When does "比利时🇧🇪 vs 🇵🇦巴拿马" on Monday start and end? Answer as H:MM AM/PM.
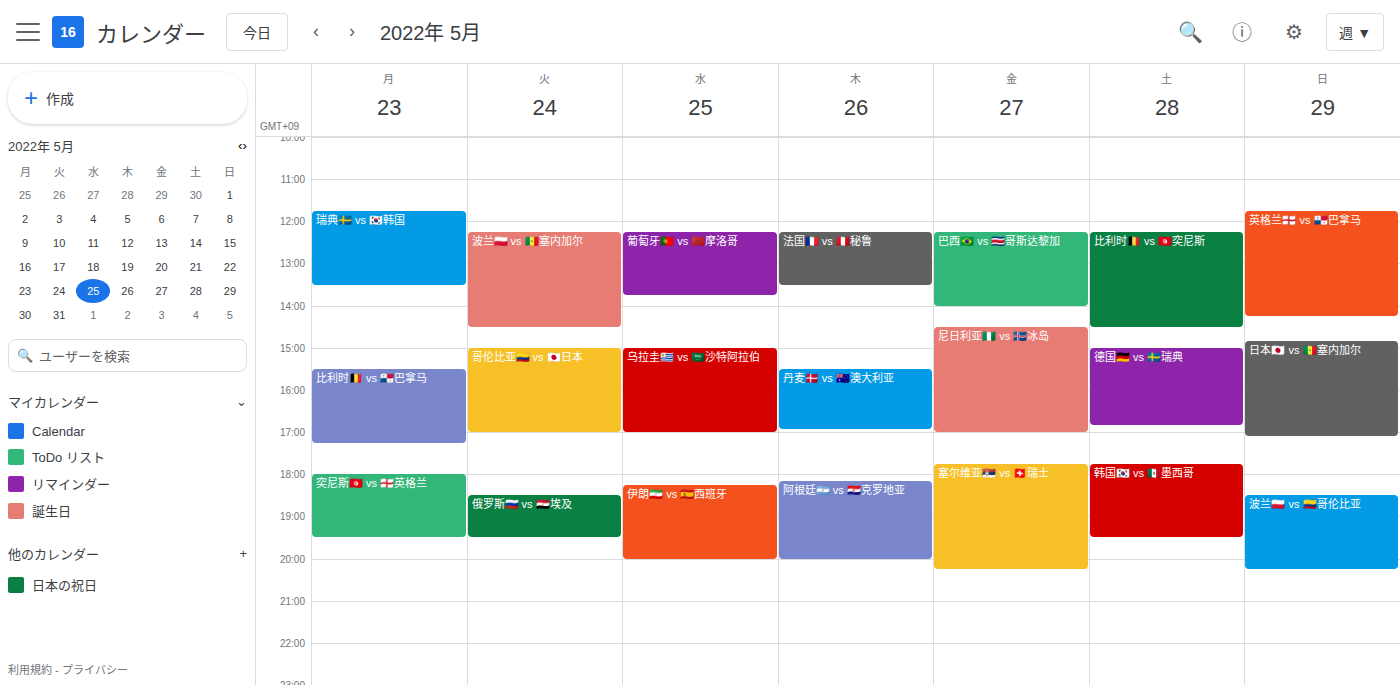
3:30 PM to 5:15 PM